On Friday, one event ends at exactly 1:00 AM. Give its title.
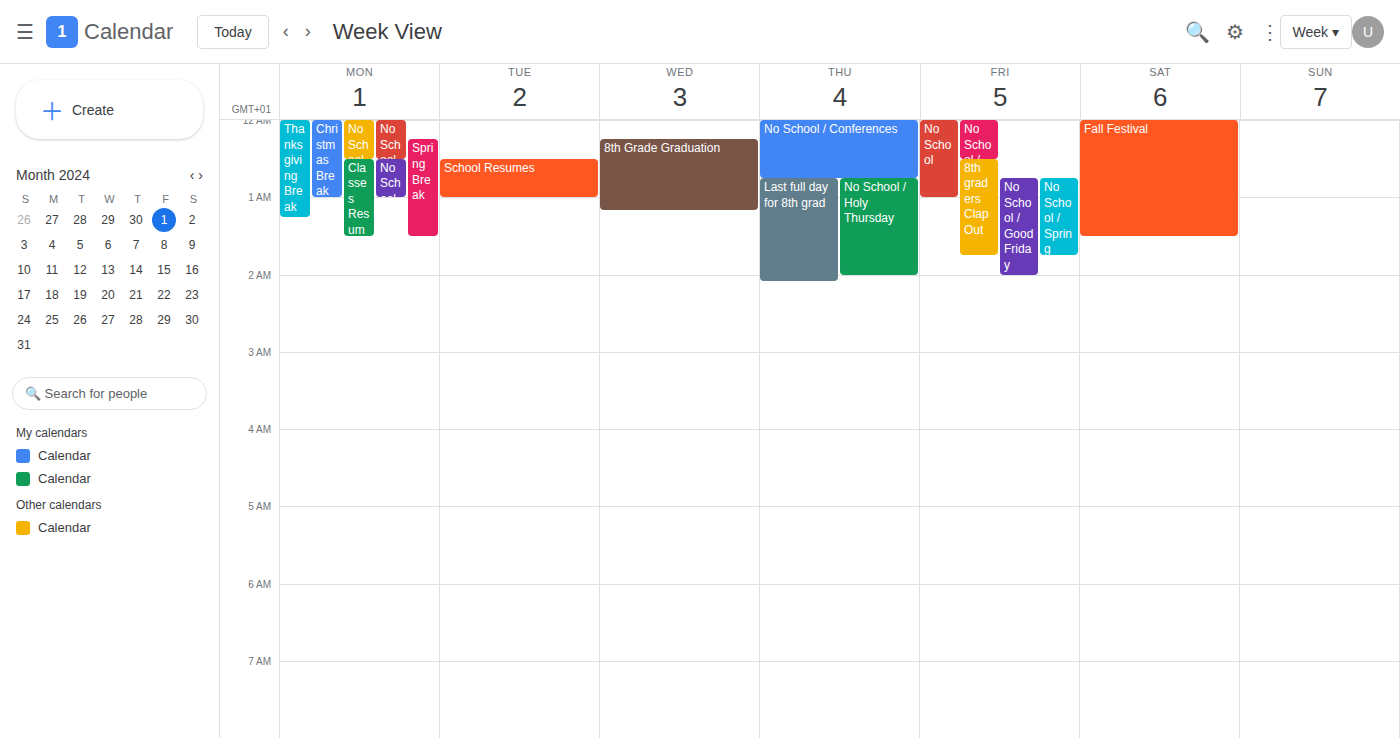
"No School"